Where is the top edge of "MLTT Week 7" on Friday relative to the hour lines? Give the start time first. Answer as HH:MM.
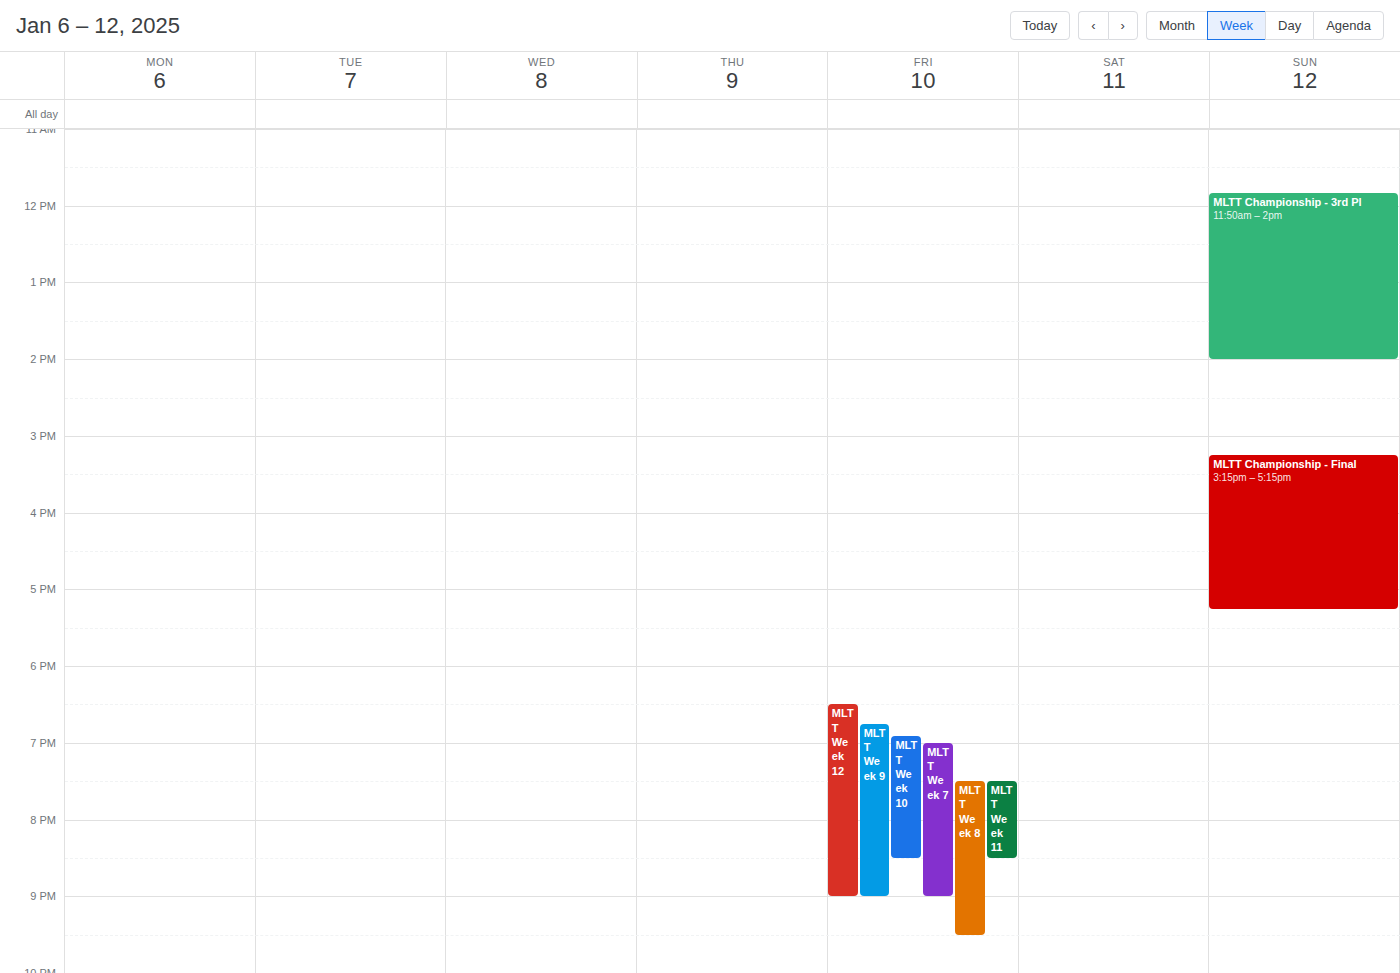
19:00 -- exactly on the 19:00 line.